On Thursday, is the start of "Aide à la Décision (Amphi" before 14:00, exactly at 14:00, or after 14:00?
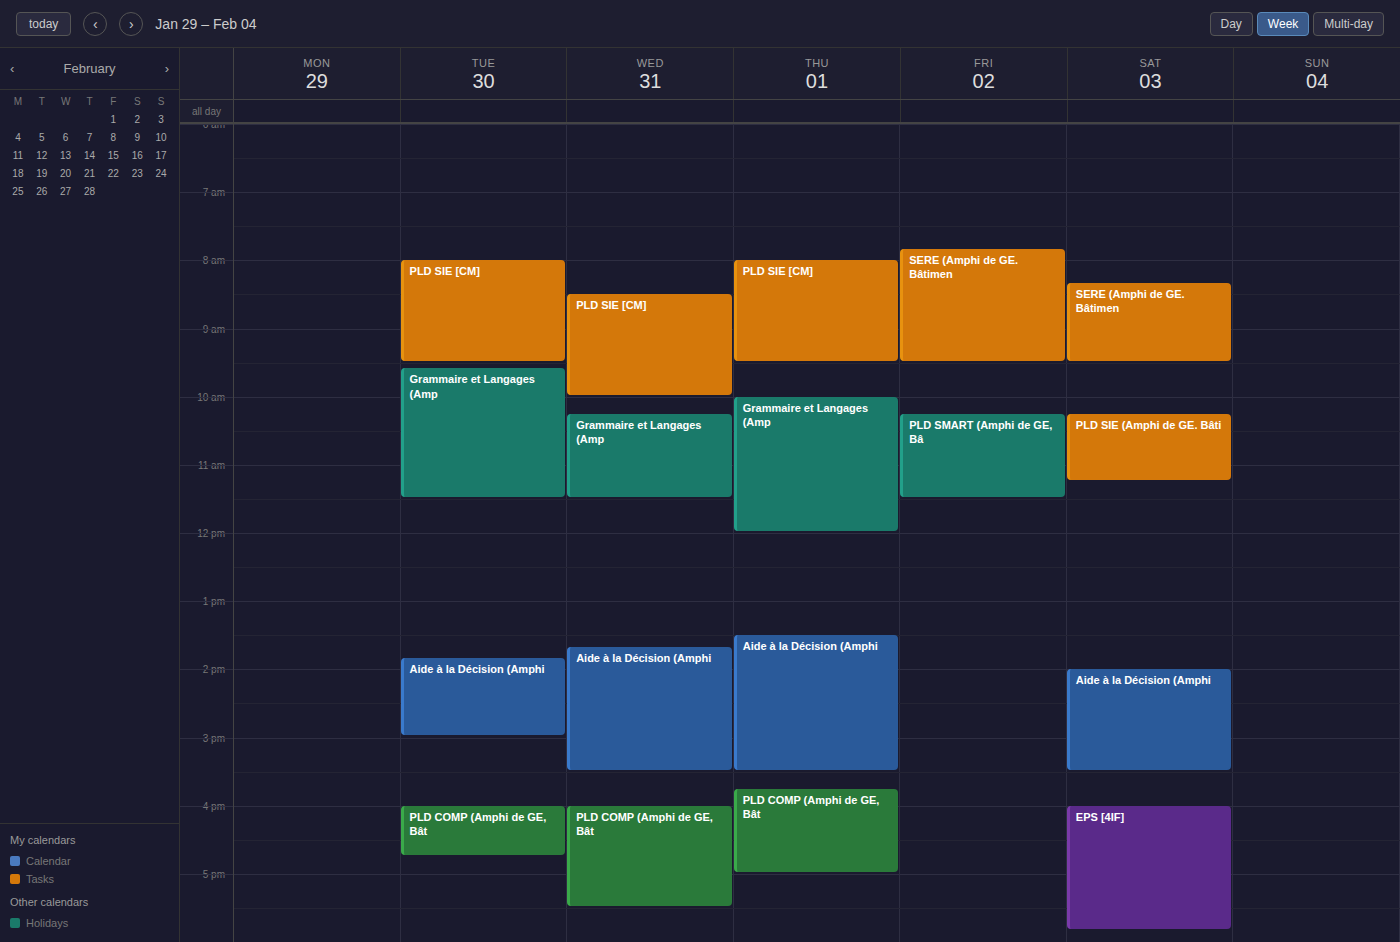
13:30 -- before 14:00, 30 minutes above the 14:00 line.